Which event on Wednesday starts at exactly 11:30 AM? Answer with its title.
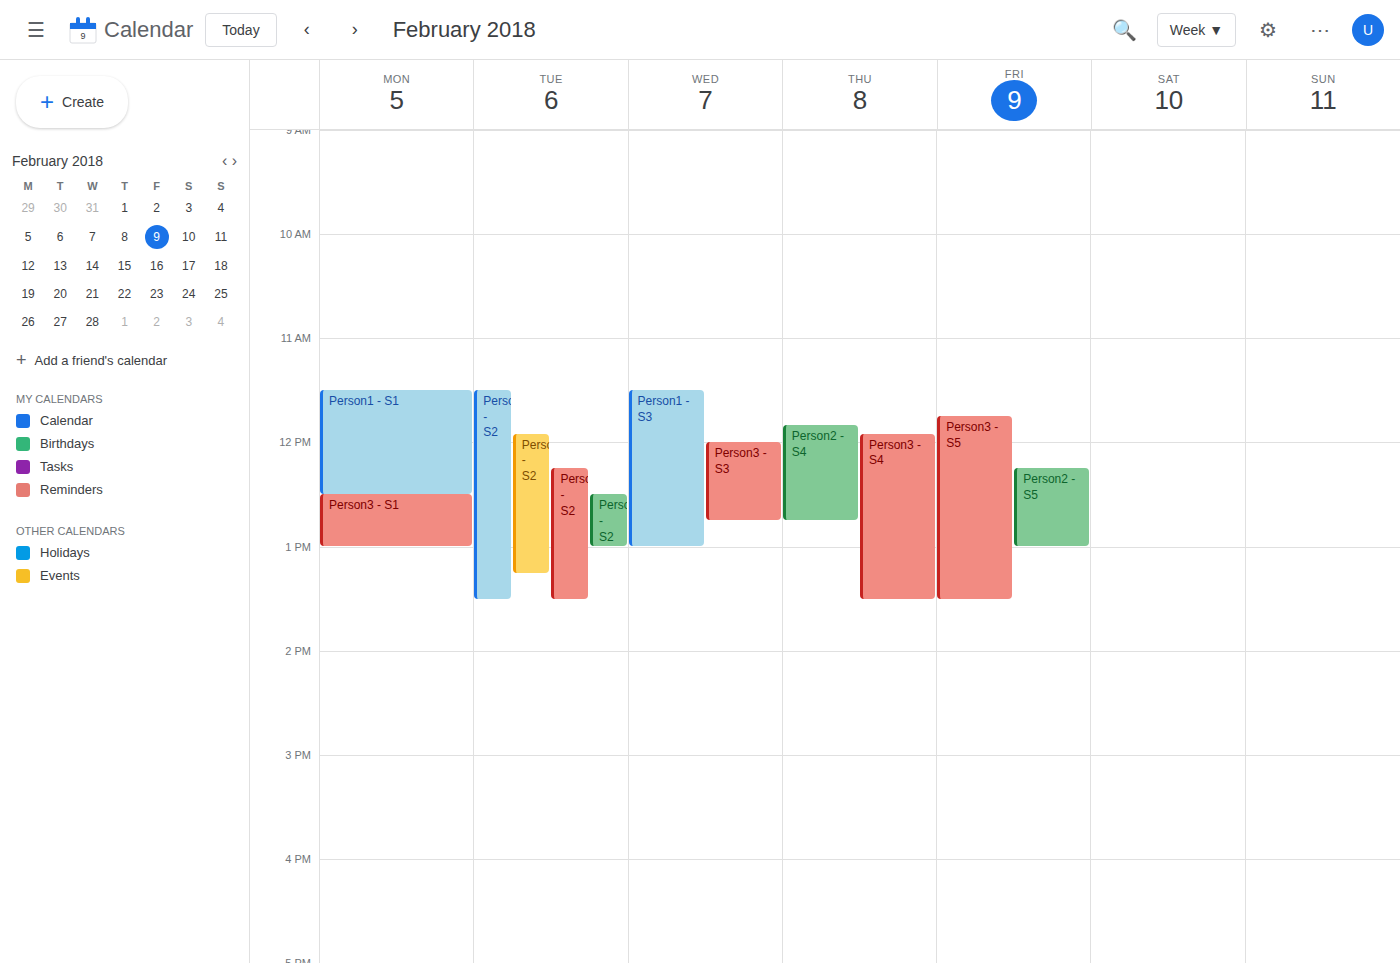
"Person1 - S3"